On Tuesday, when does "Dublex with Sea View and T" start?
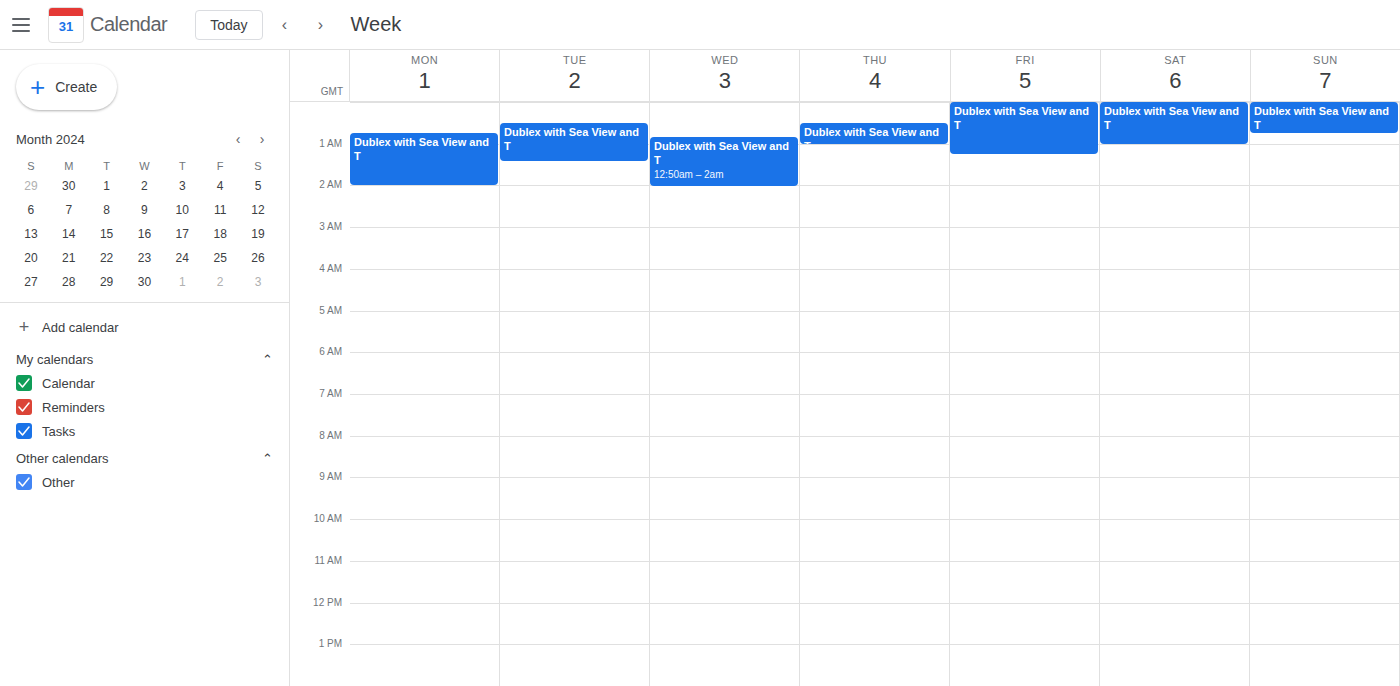
12:30 AM